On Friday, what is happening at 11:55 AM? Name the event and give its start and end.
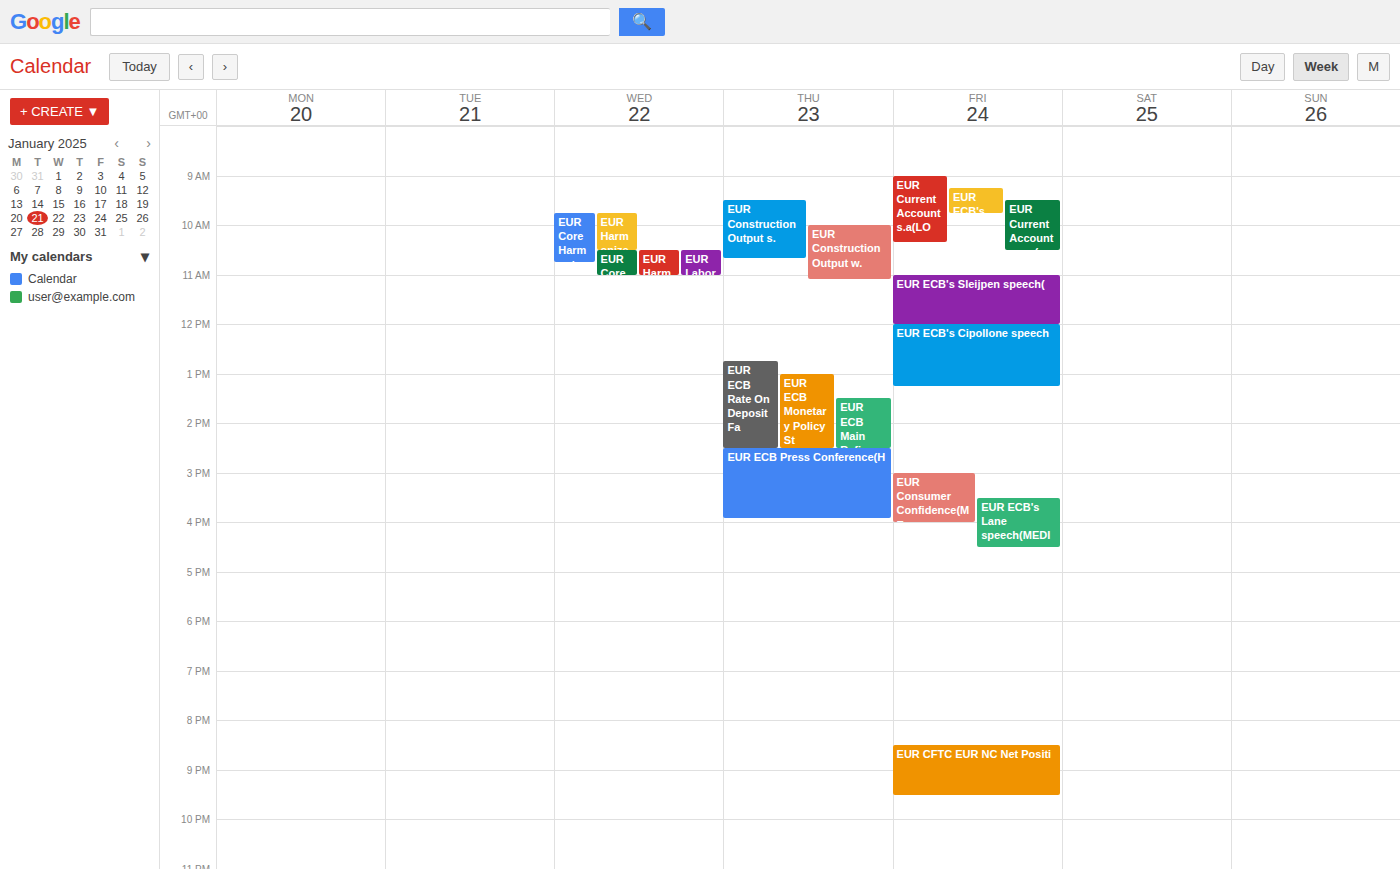
"EUR ECB's Sleijpen speech(", 11:00 AM to 12:00 PM